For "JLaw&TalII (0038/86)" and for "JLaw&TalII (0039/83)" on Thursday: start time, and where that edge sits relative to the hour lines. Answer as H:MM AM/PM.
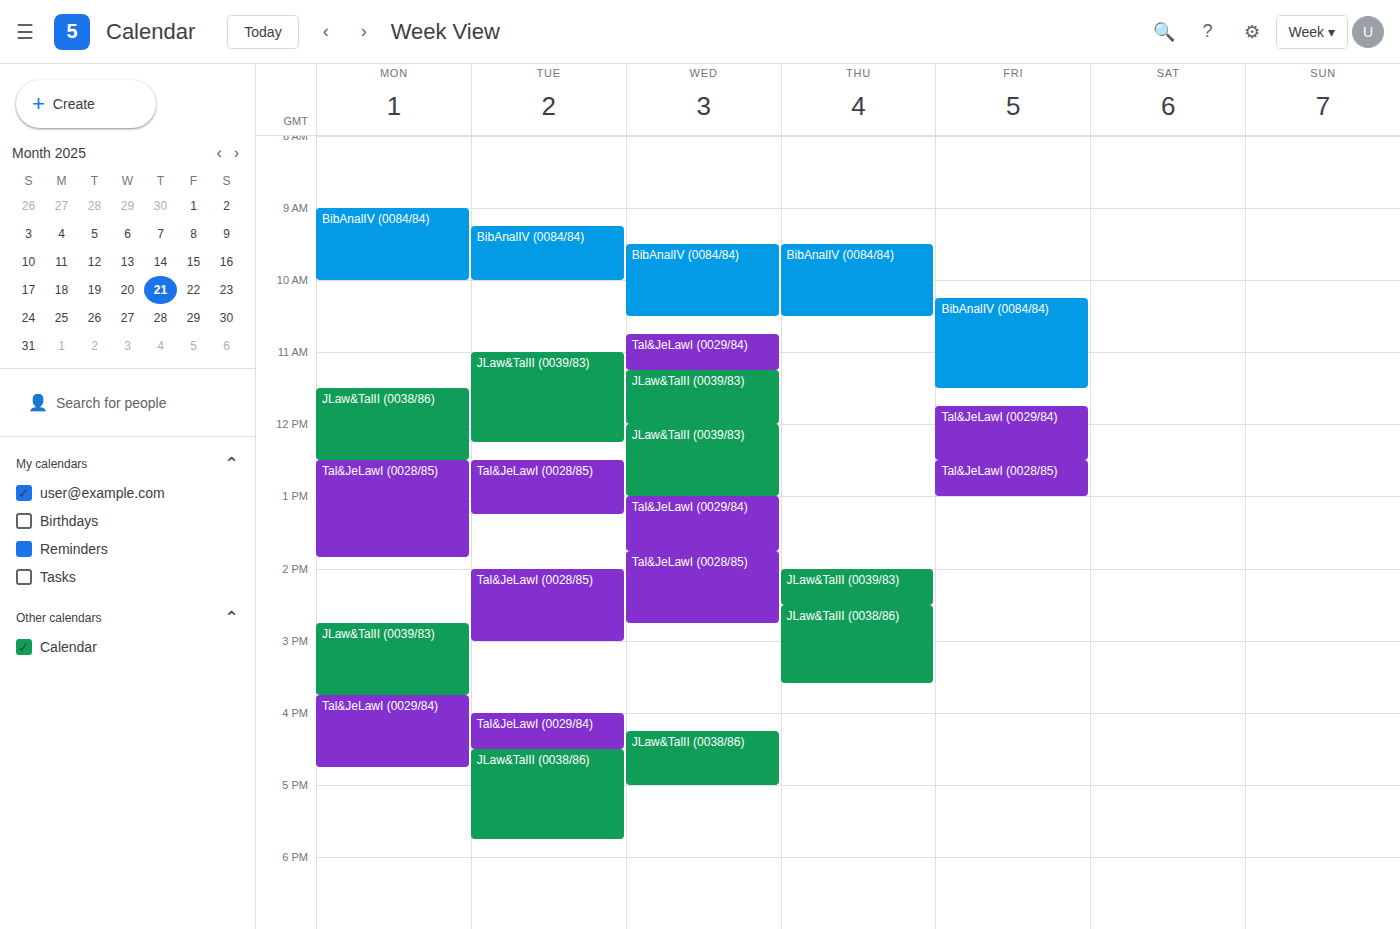
"JLaw&TalII (0038/86)": 2:30 PM, halfway between the 2 PM and 3 PM lines. "JLaw&TalII (0039/83)": 2:00 PM, exactly on the 2 PM line.